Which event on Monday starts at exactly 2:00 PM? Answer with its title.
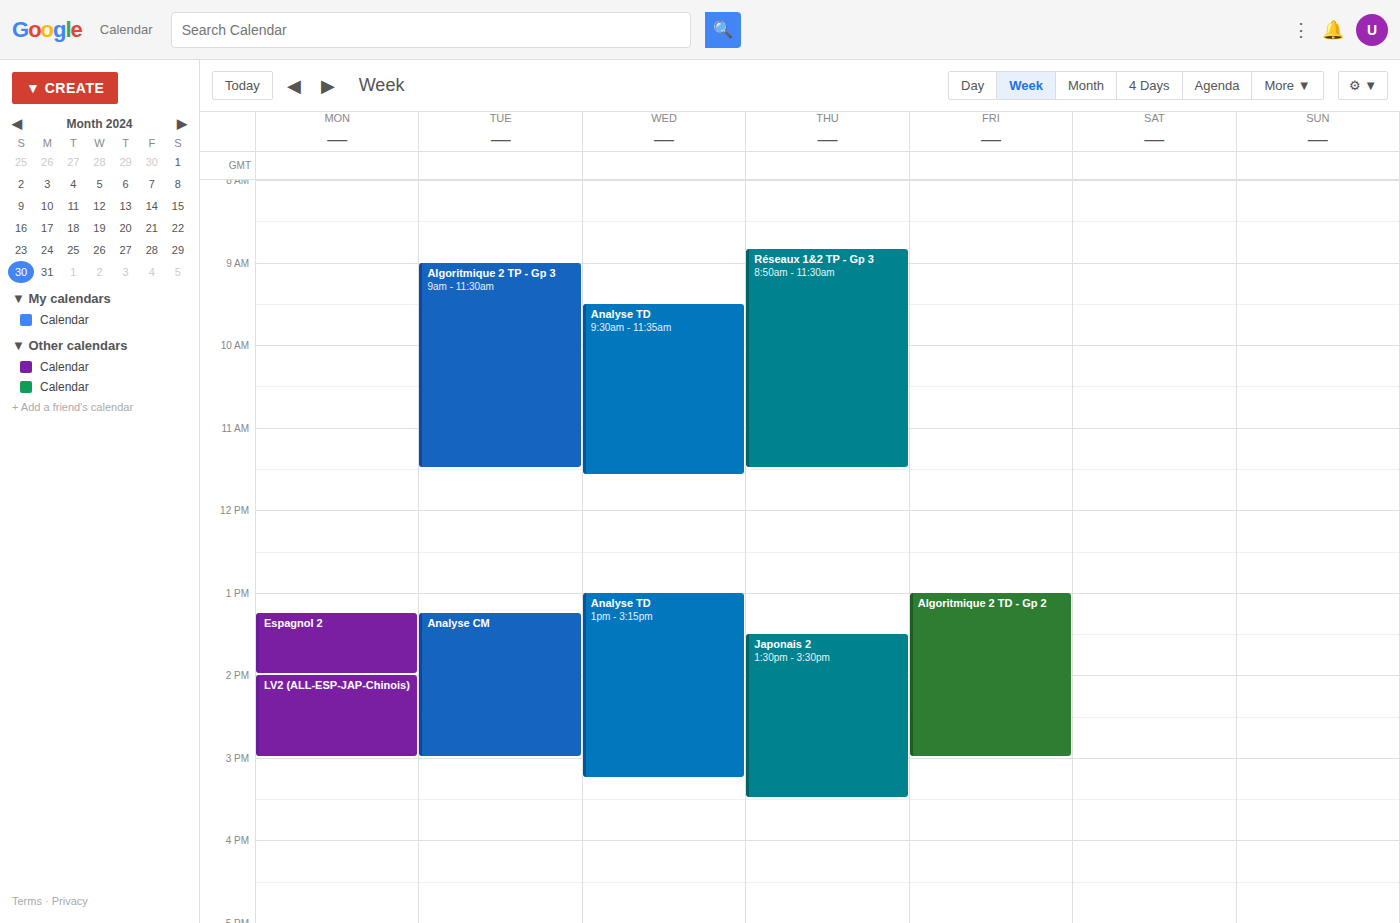
"LV2 (ALL-ESP-JAP-Chinois)"